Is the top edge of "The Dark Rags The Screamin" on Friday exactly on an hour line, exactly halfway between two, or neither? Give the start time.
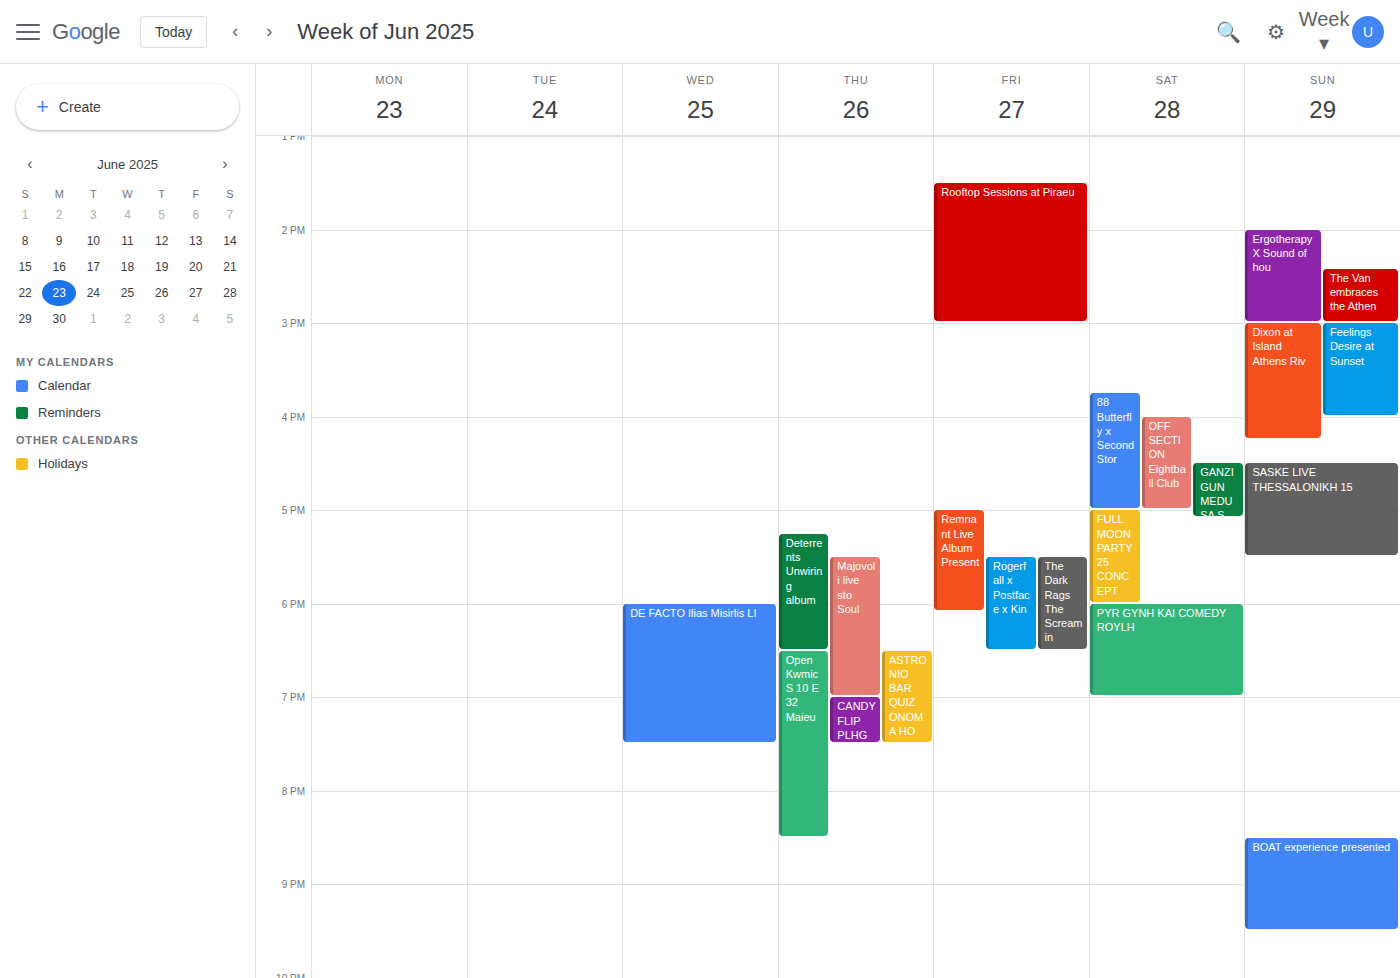
17:30 -- halfway between the 17:00 and 18:00 lines.